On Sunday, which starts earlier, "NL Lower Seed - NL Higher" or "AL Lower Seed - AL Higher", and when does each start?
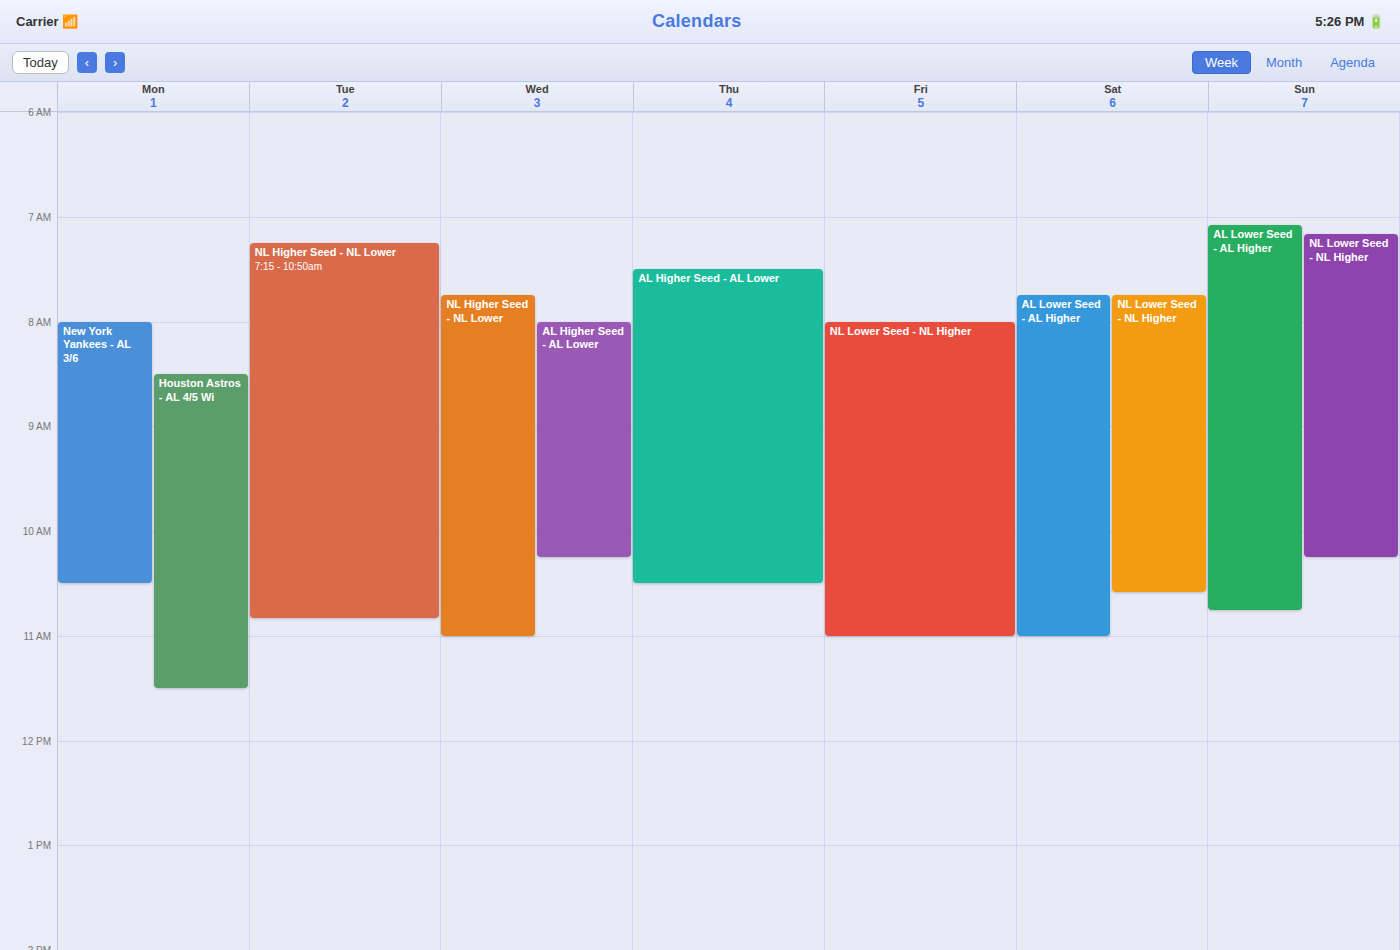
"AL Lower Seed - AL Higher" 07:05; "NL Lower Seed - NL Higher" 07:10.